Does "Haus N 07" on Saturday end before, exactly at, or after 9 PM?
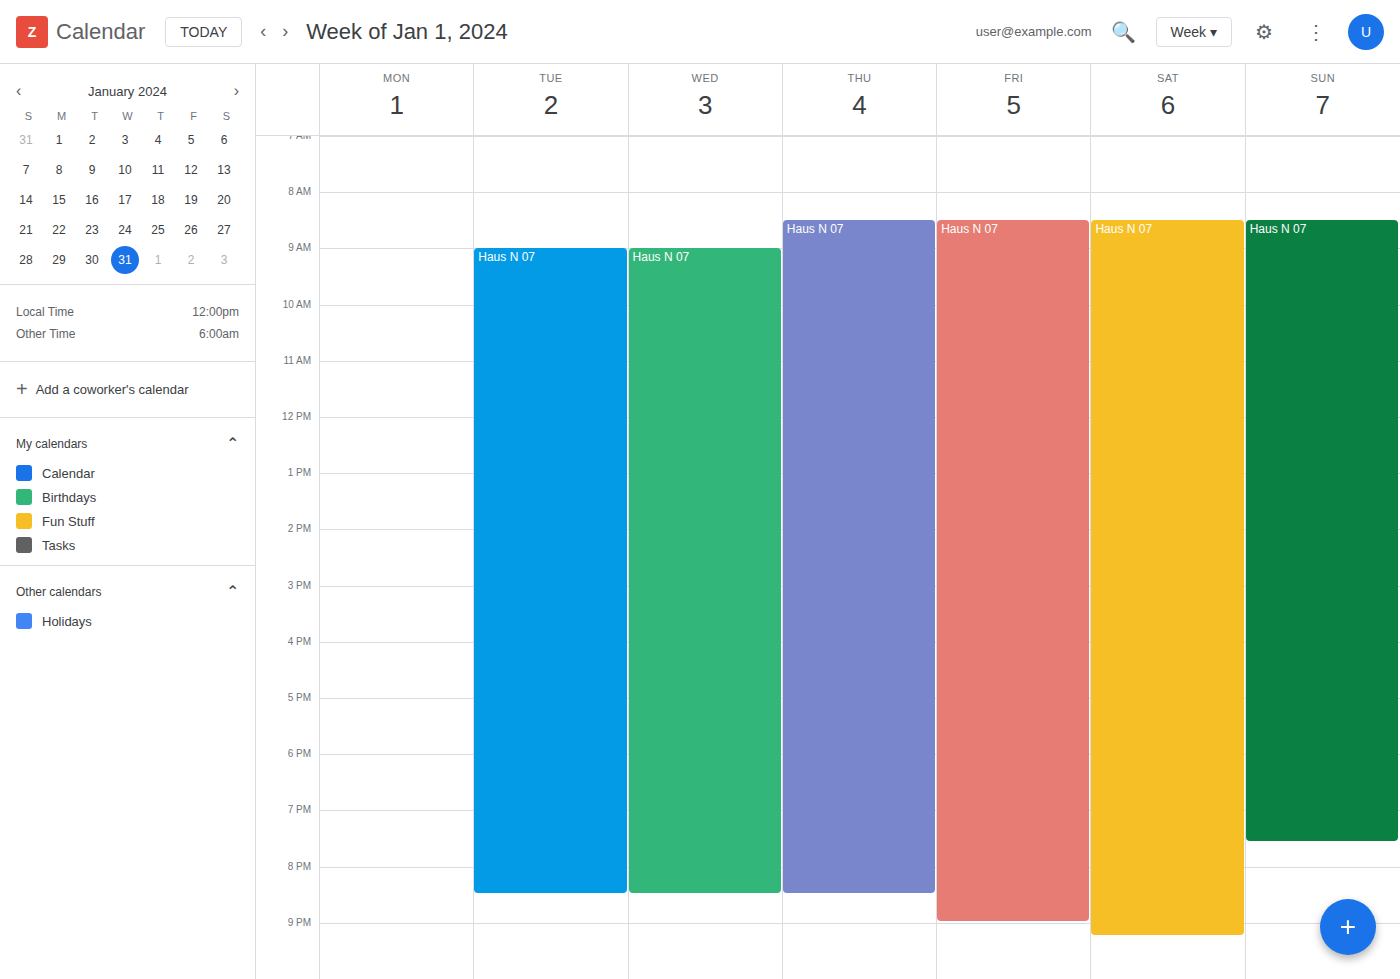
9:15 PM -- after 9 PM, 15 minutes below the 9 PM line.